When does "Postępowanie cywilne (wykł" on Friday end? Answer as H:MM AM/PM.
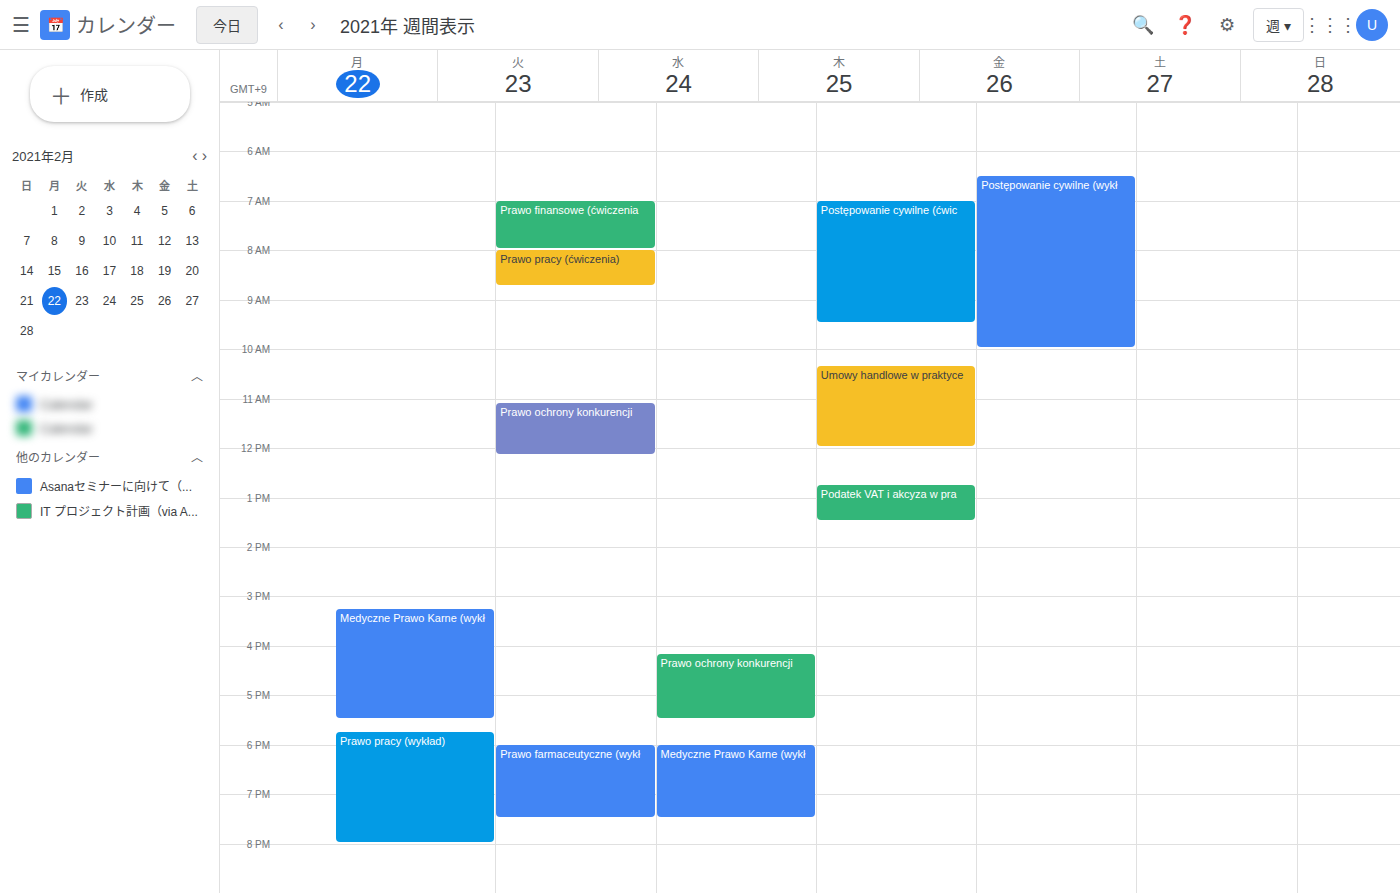
10:00 AM